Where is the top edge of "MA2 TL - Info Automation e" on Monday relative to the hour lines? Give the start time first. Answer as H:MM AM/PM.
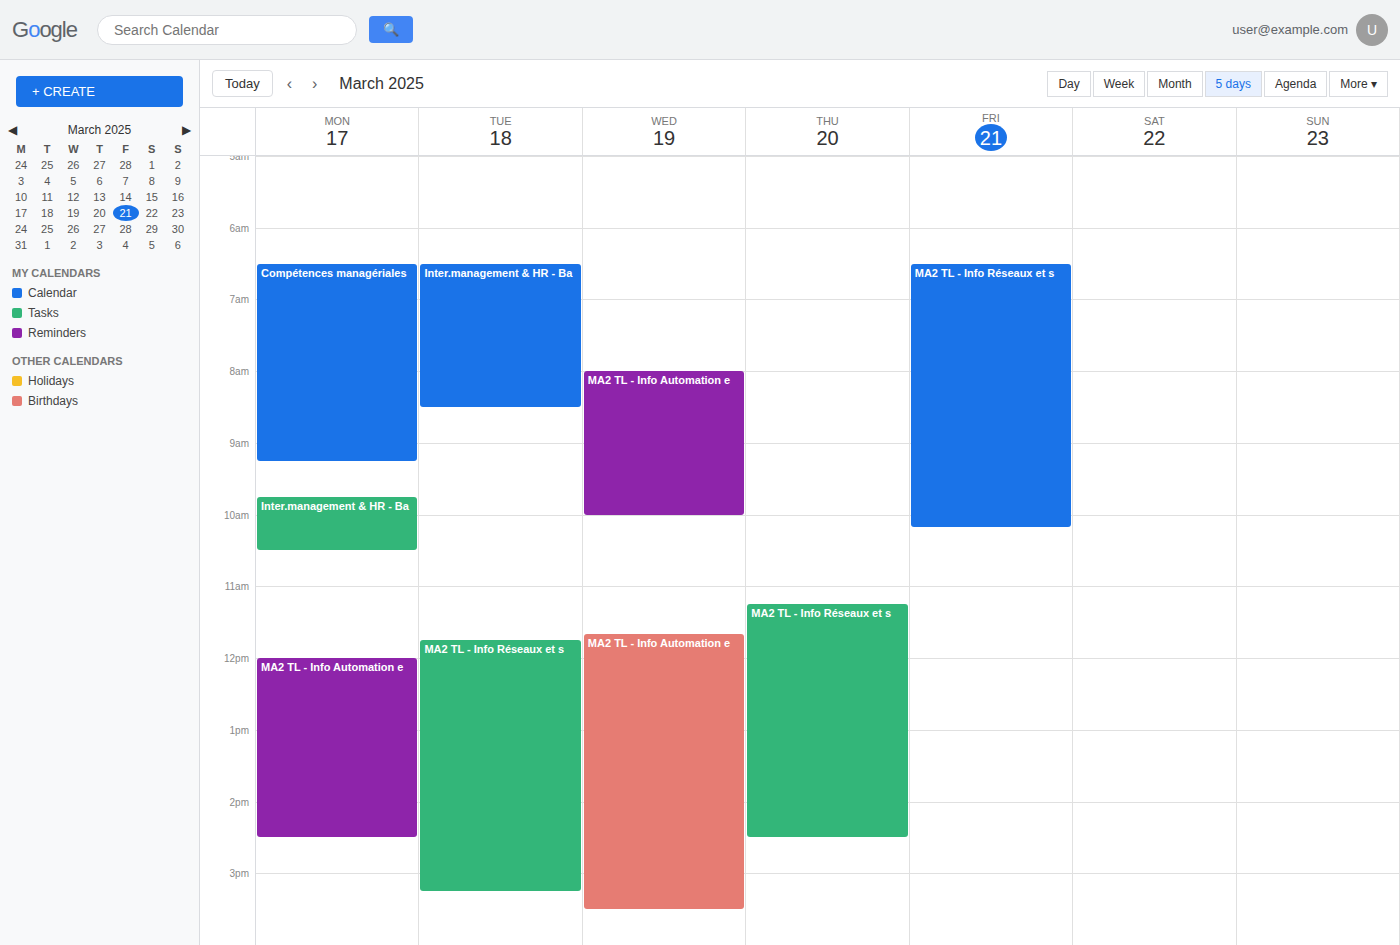
12:00 PM -- exactly on the 12 PM line.